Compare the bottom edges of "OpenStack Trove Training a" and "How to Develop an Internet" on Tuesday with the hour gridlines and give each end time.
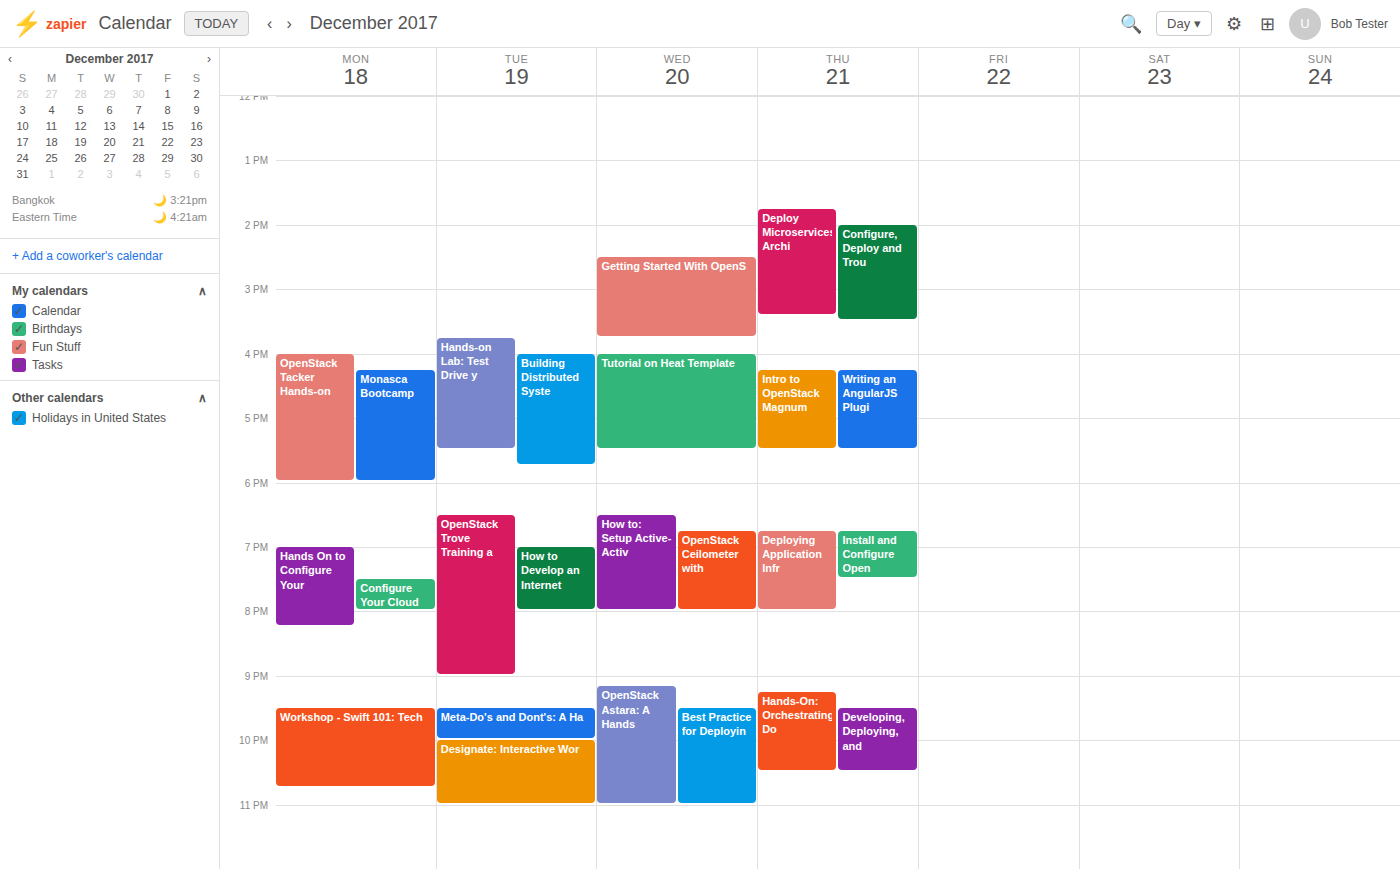
"OpenStack Trove Training a": 9:00 PM, exactly on the 9 PM line. "How to Develop an Internet": 8:00 PM, exactly on the 8 PM line.